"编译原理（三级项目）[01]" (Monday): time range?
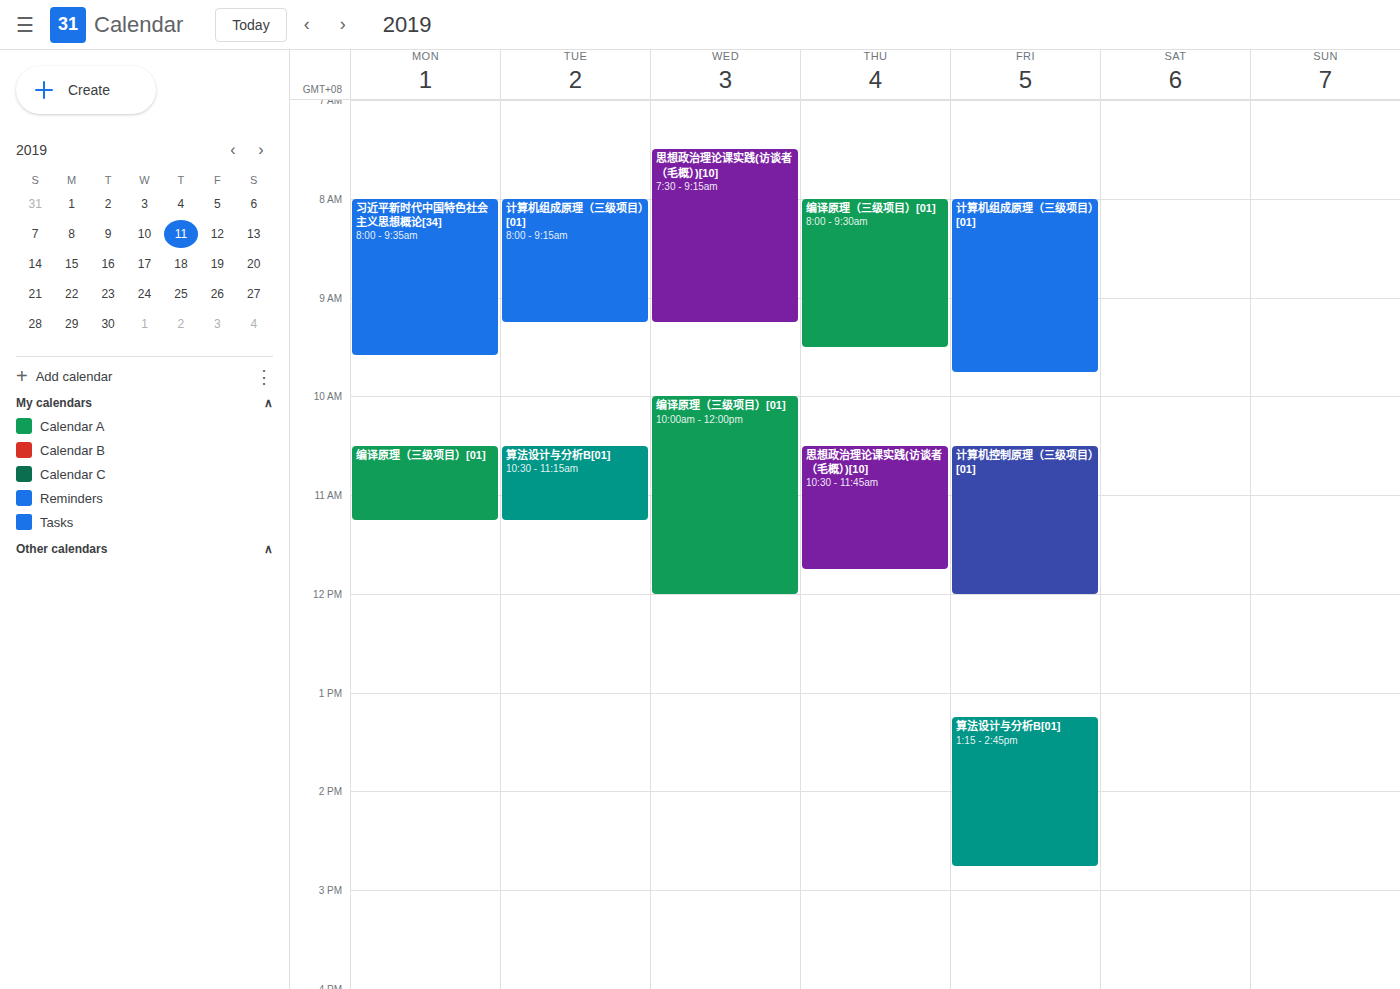
10:30 AM to 11:15 AM